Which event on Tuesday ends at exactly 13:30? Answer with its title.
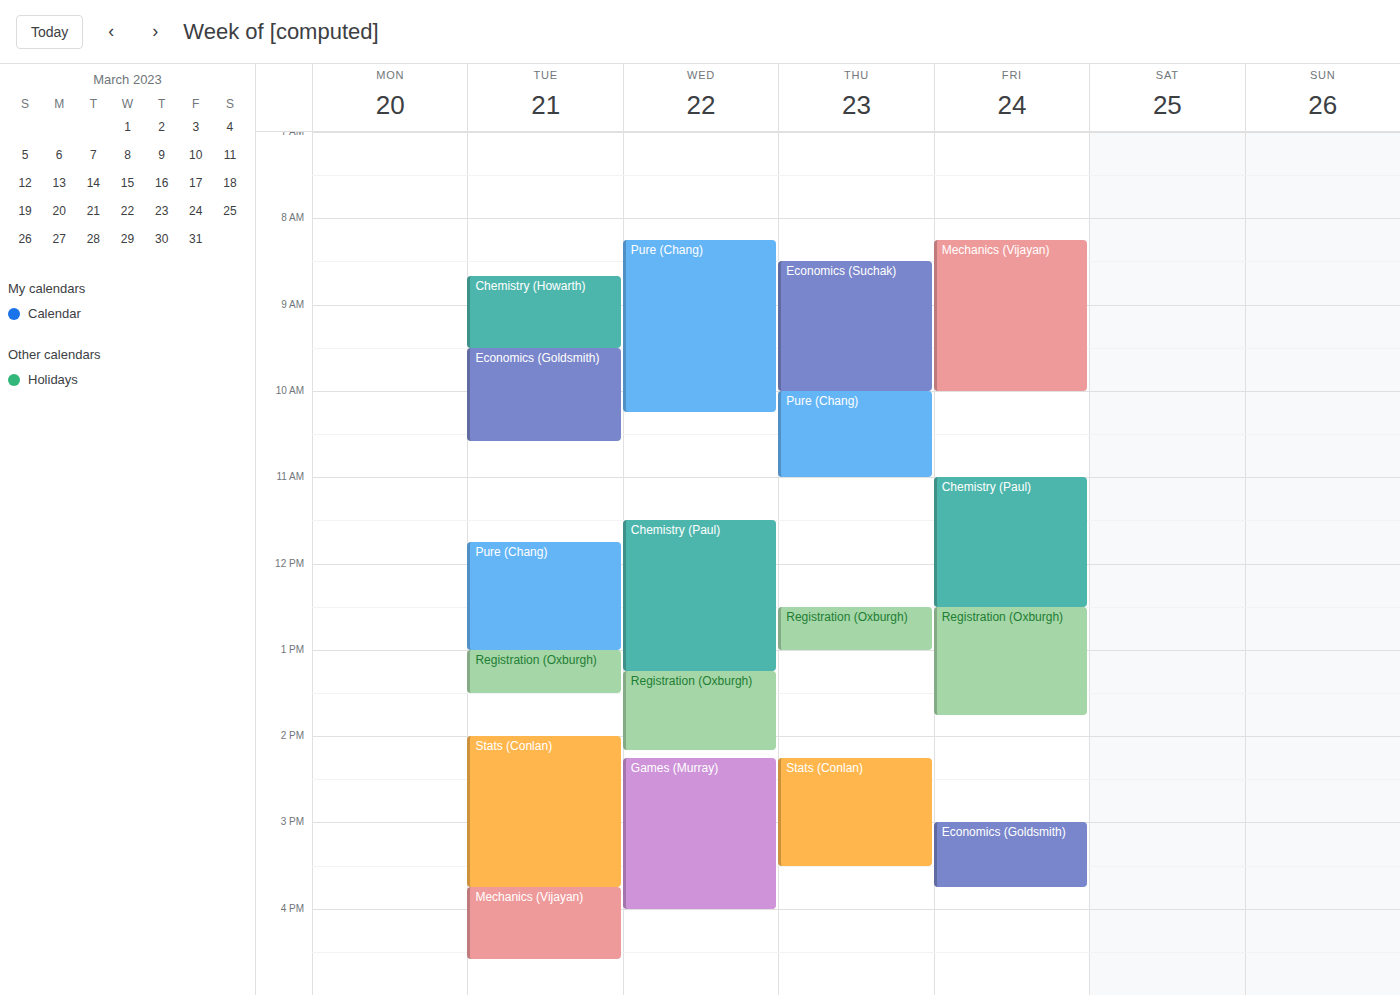
"Registration (Oxburgh)"